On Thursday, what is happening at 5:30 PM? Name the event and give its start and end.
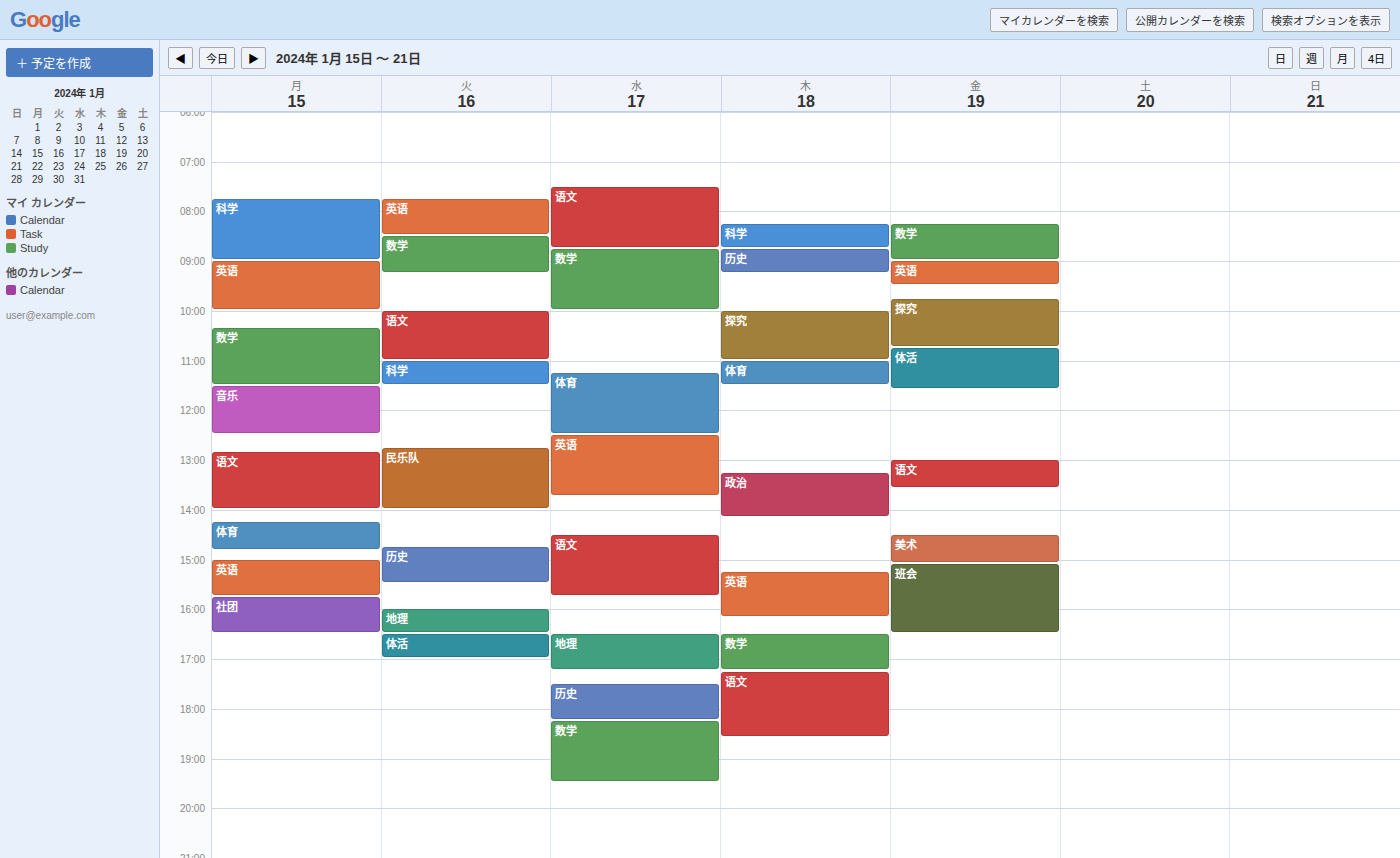
"语文", 5:15 PM to 6:35 PM